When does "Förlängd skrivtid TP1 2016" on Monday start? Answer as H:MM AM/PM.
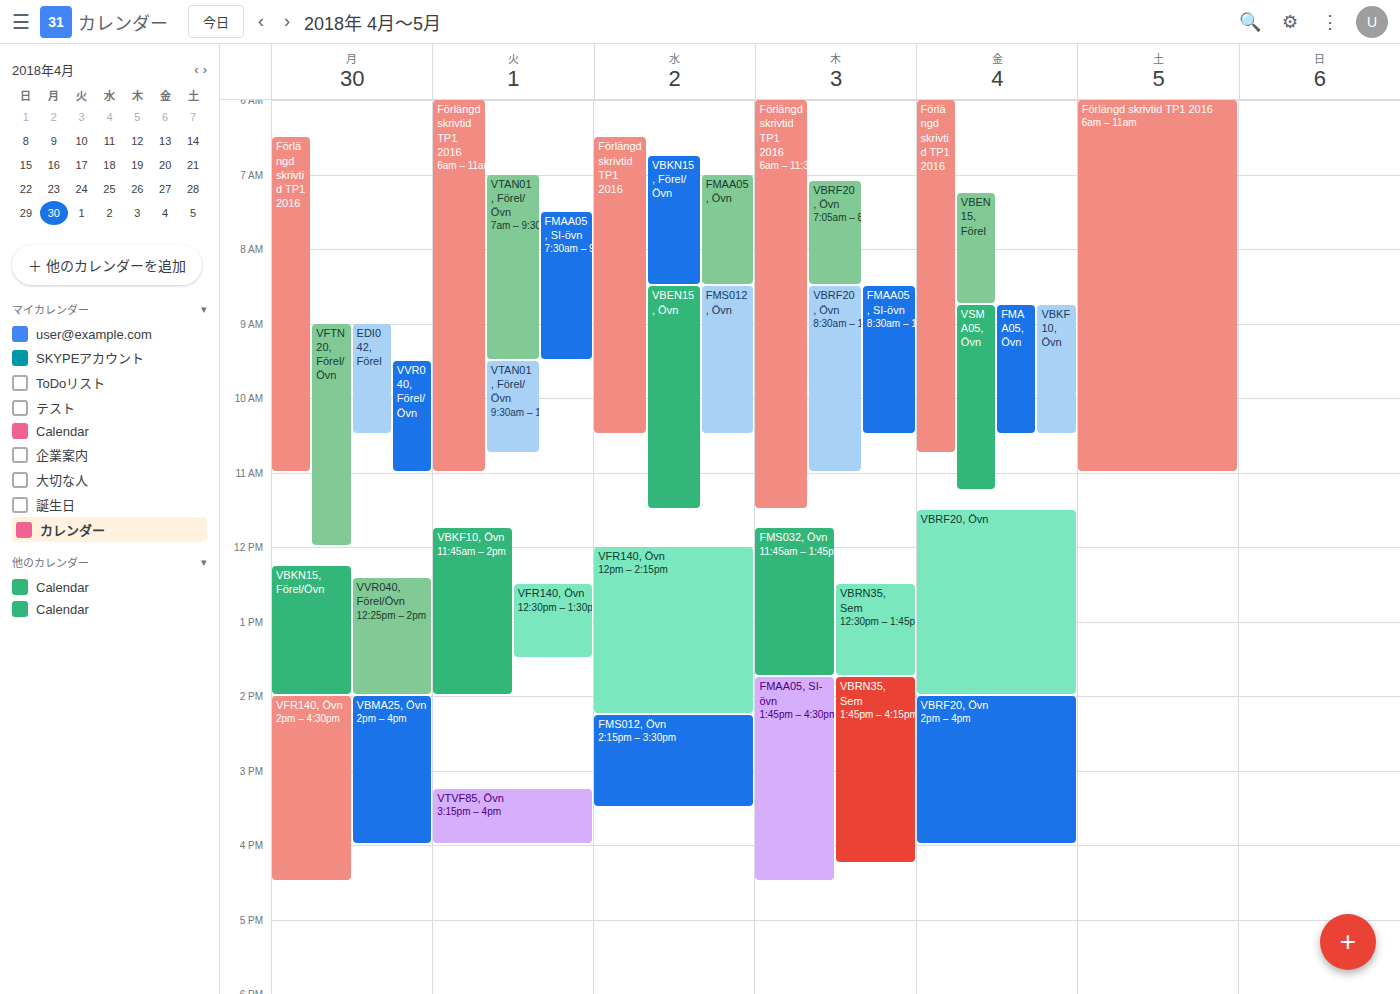
6:30 AM